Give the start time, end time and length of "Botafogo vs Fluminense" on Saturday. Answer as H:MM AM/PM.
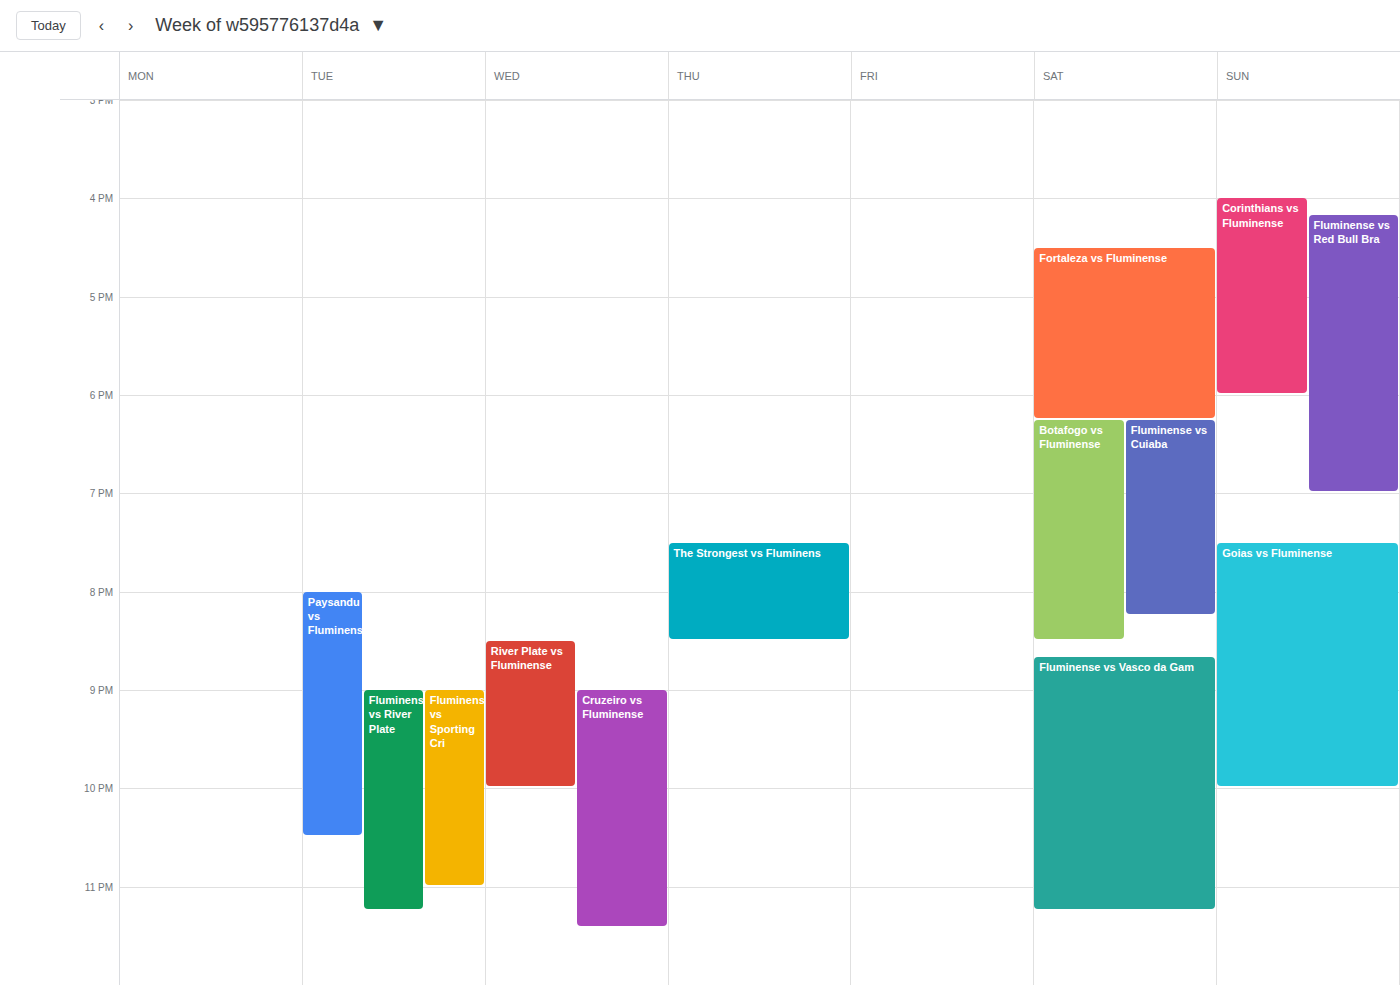
6:15 PM to 8:30 PM, 2 hours 15 minutes